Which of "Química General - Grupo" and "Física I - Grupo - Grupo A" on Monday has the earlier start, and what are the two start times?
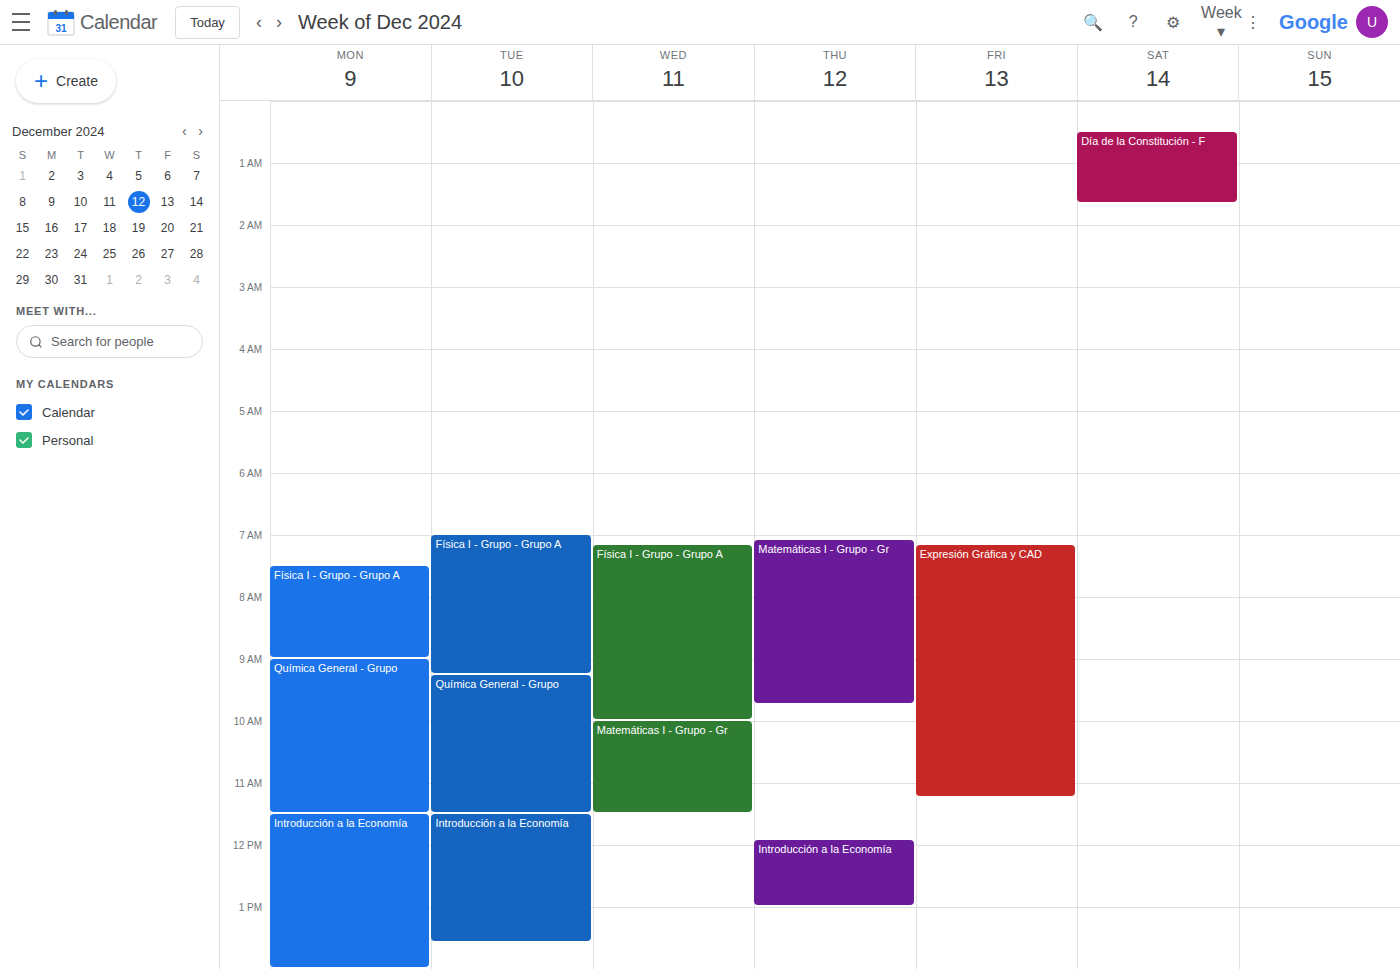
"Física I - Grupo - Grupo A" 7:30 AM; "Química General - Grupo" 9:00 AM.